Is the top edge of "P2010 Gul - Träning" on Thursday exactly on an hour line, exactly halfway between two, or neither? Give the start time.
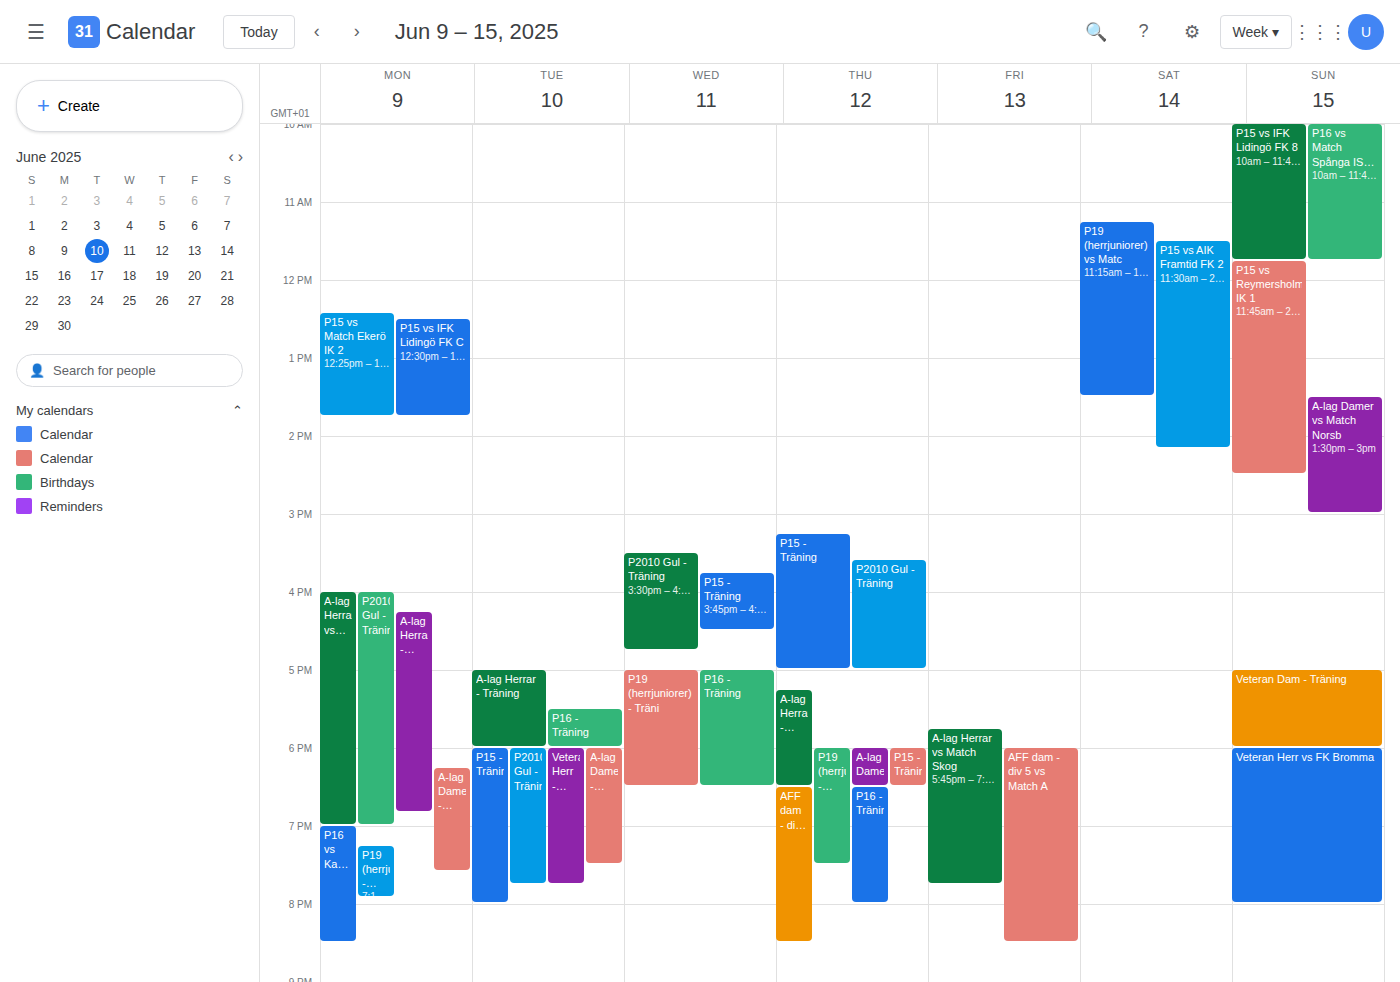
3:35 PM -- neither: 35 minutes below the 3 PM line and 25 minutes above the 4 PM line.